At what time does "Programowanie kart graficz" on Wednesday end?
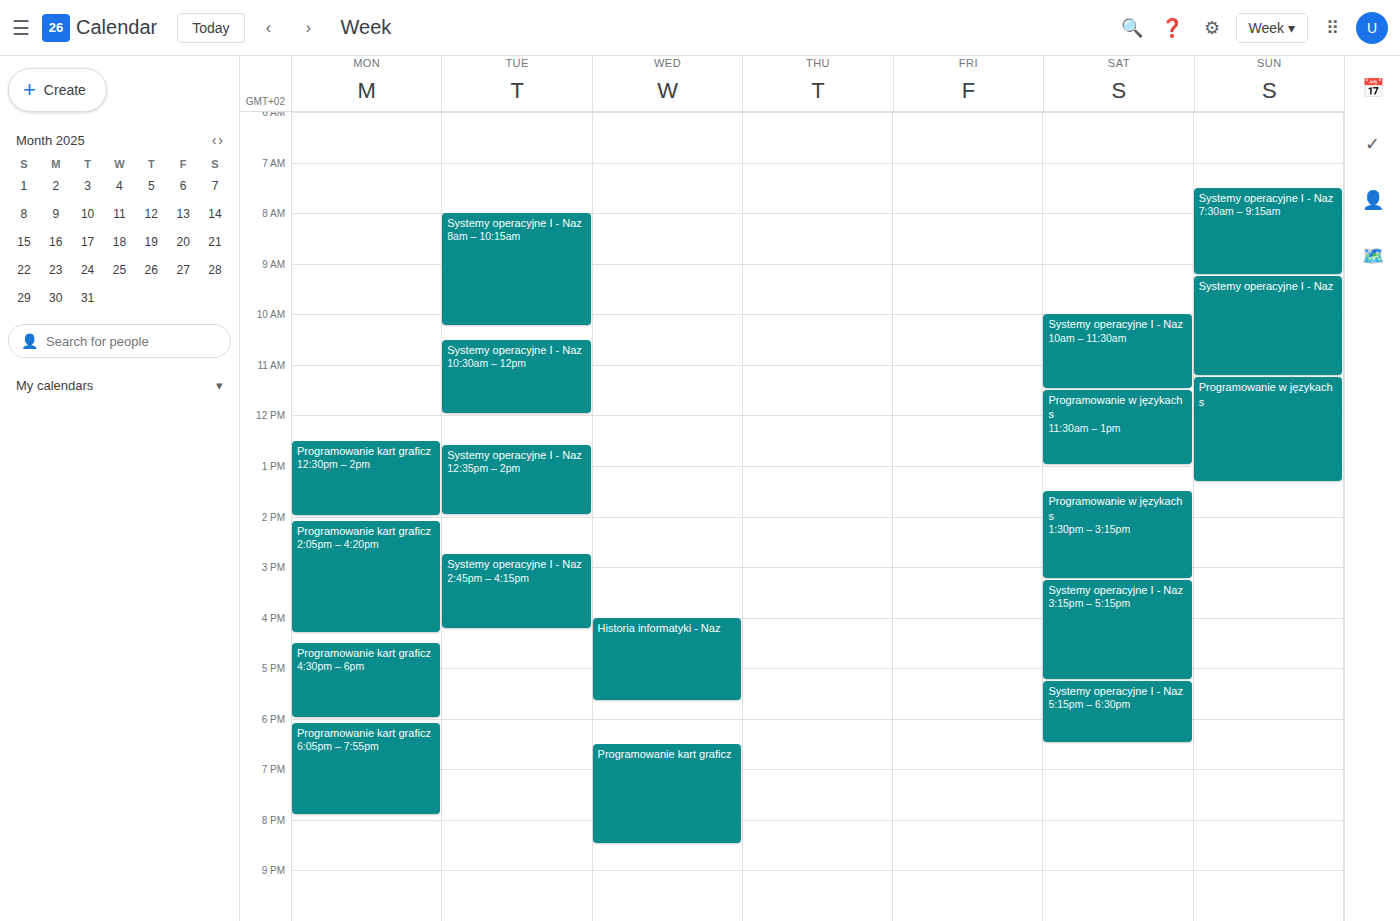
8:30 PM